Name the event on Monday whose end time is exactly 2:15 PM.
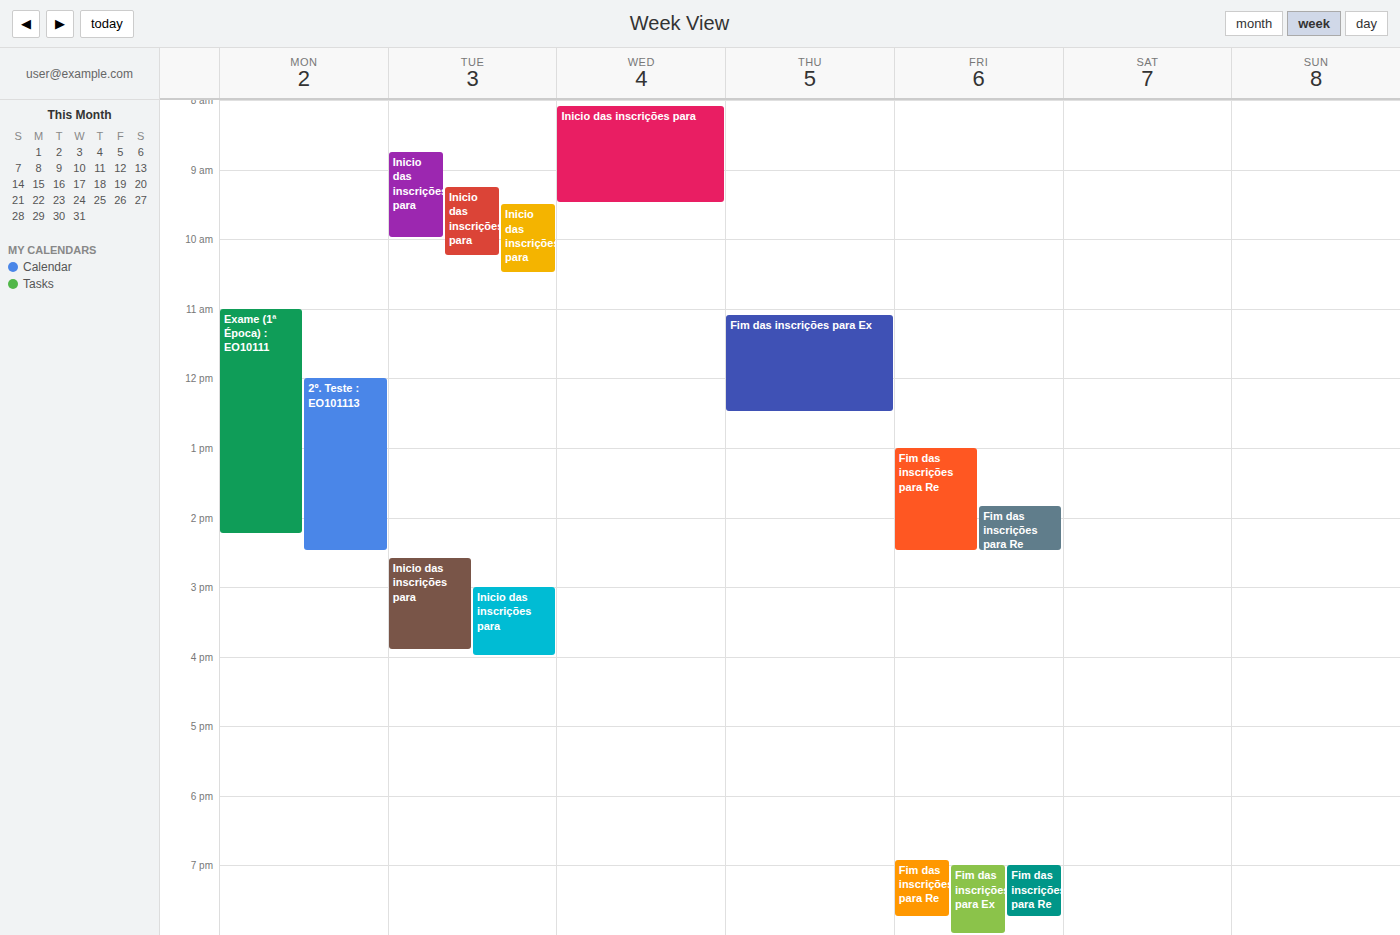
"Exame (1ª Época) : EO10111"